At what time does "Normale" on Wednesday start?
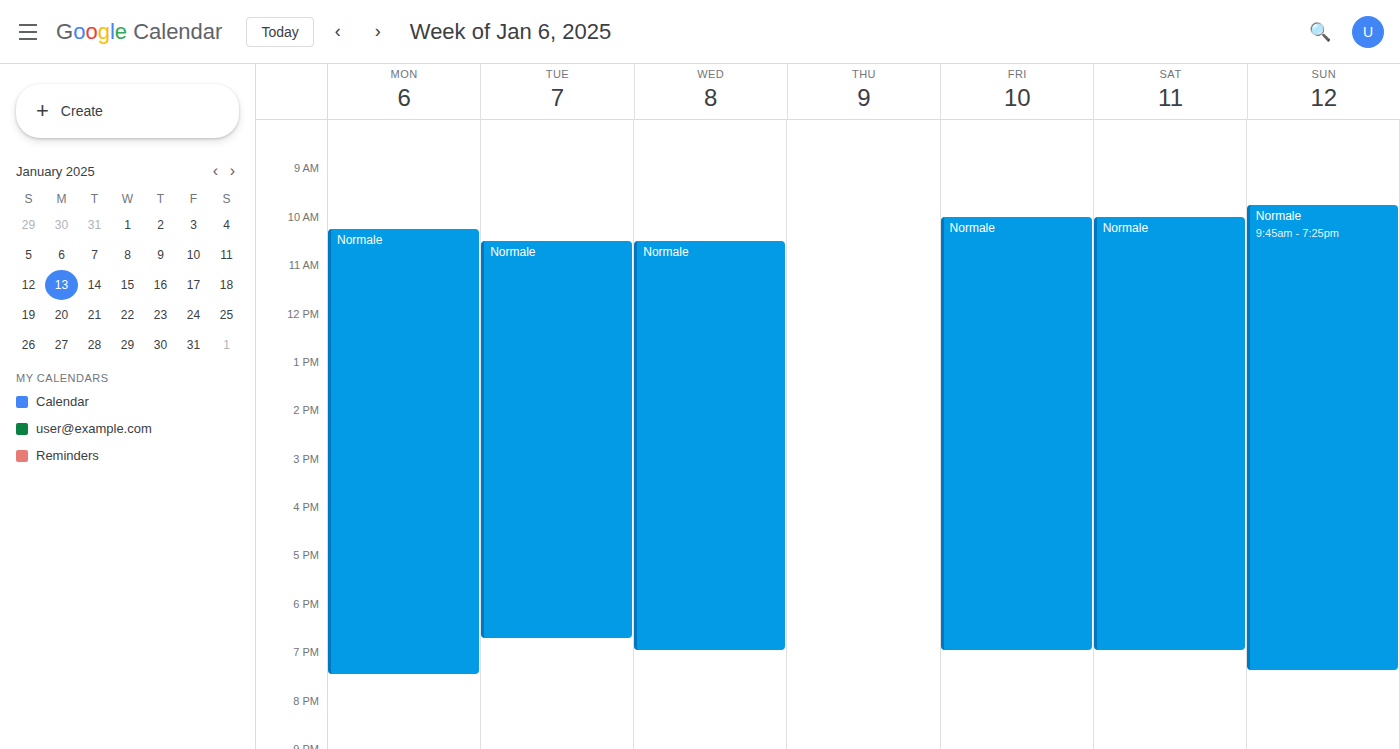
10:30 AM